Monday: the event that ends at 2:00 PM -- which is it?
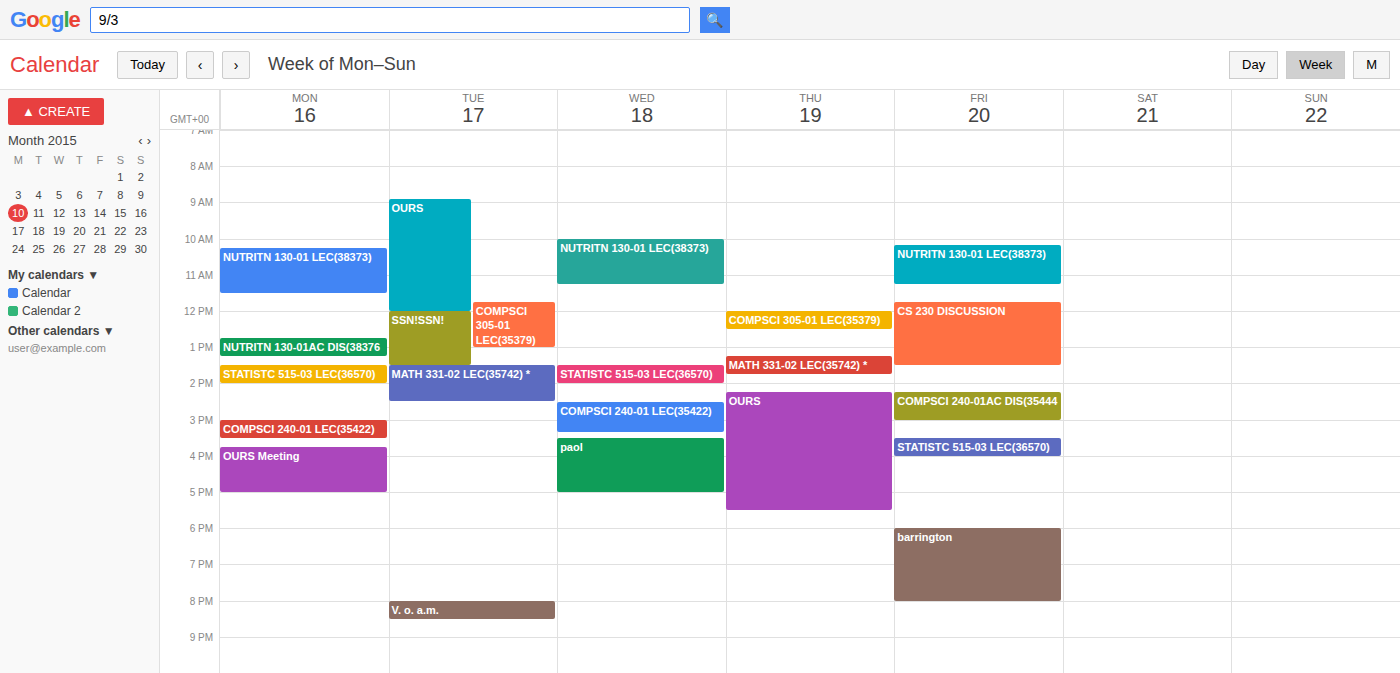
"STATISTC 515-03 LEC(36570)"